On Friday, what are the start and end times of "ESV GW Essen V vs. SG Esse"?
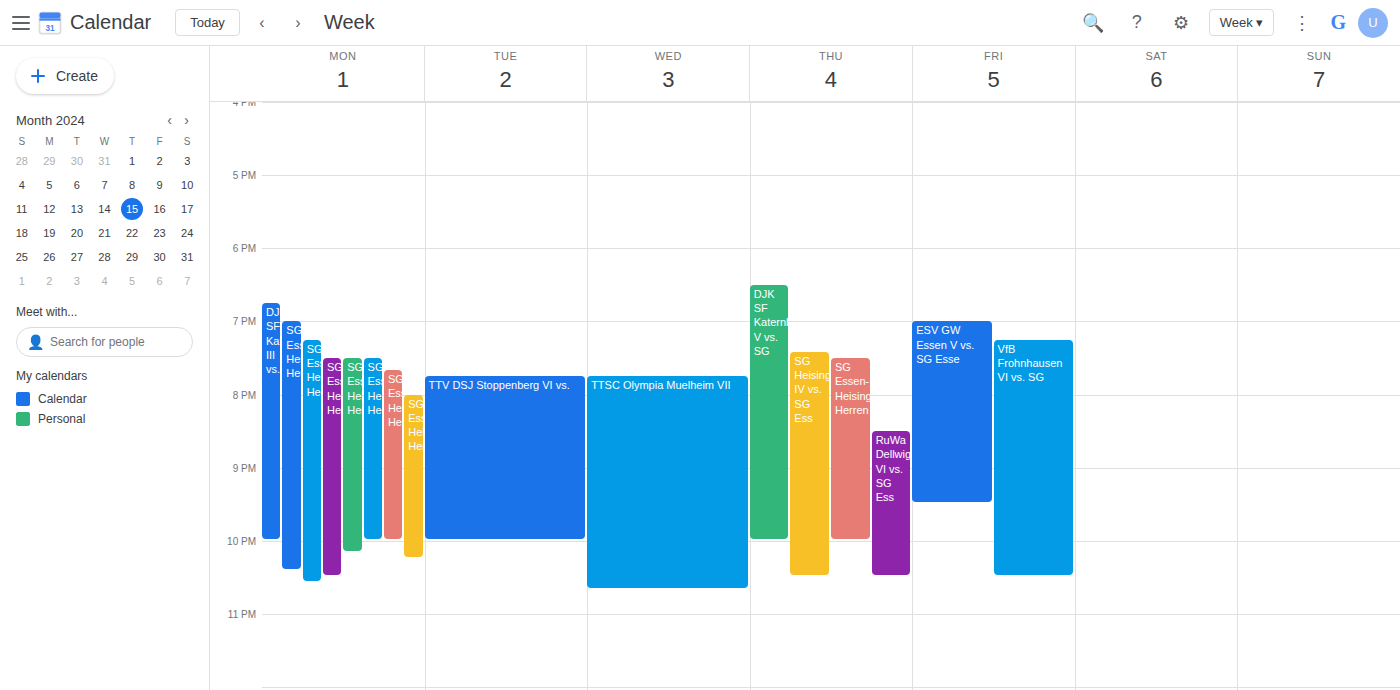
19:00 to 21:30